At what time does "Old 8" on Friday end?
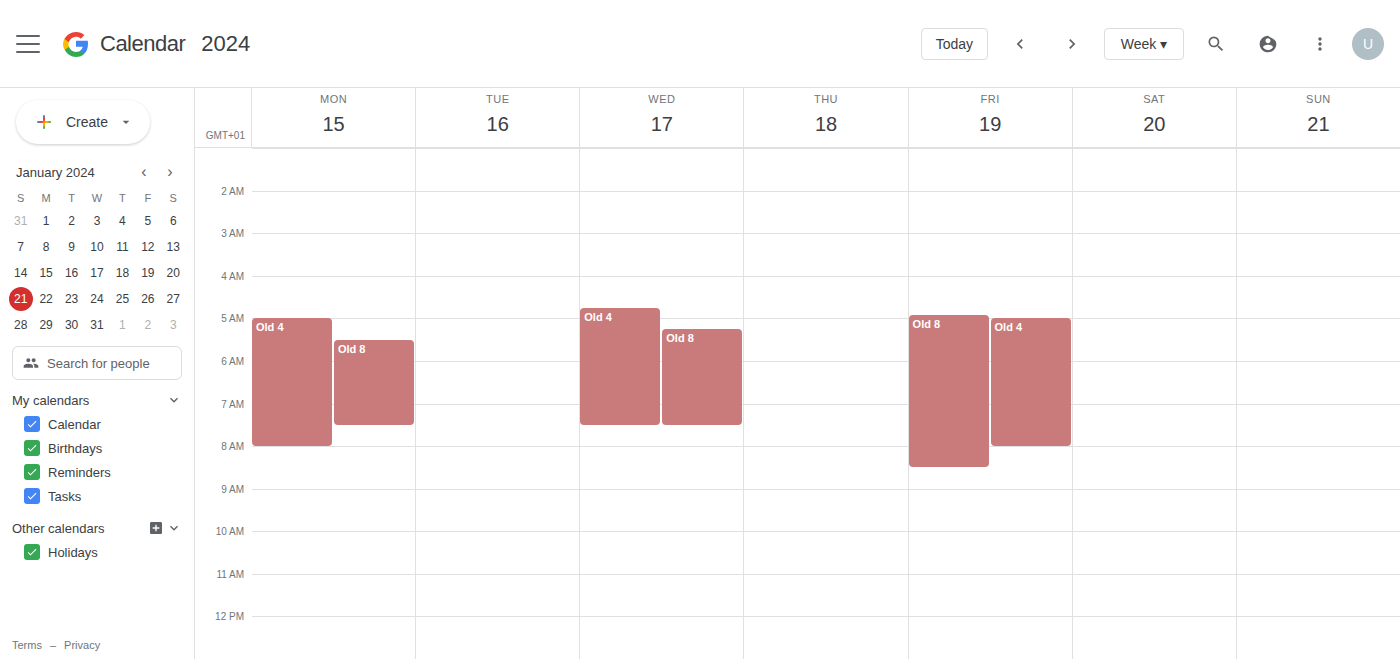
8:30 AM